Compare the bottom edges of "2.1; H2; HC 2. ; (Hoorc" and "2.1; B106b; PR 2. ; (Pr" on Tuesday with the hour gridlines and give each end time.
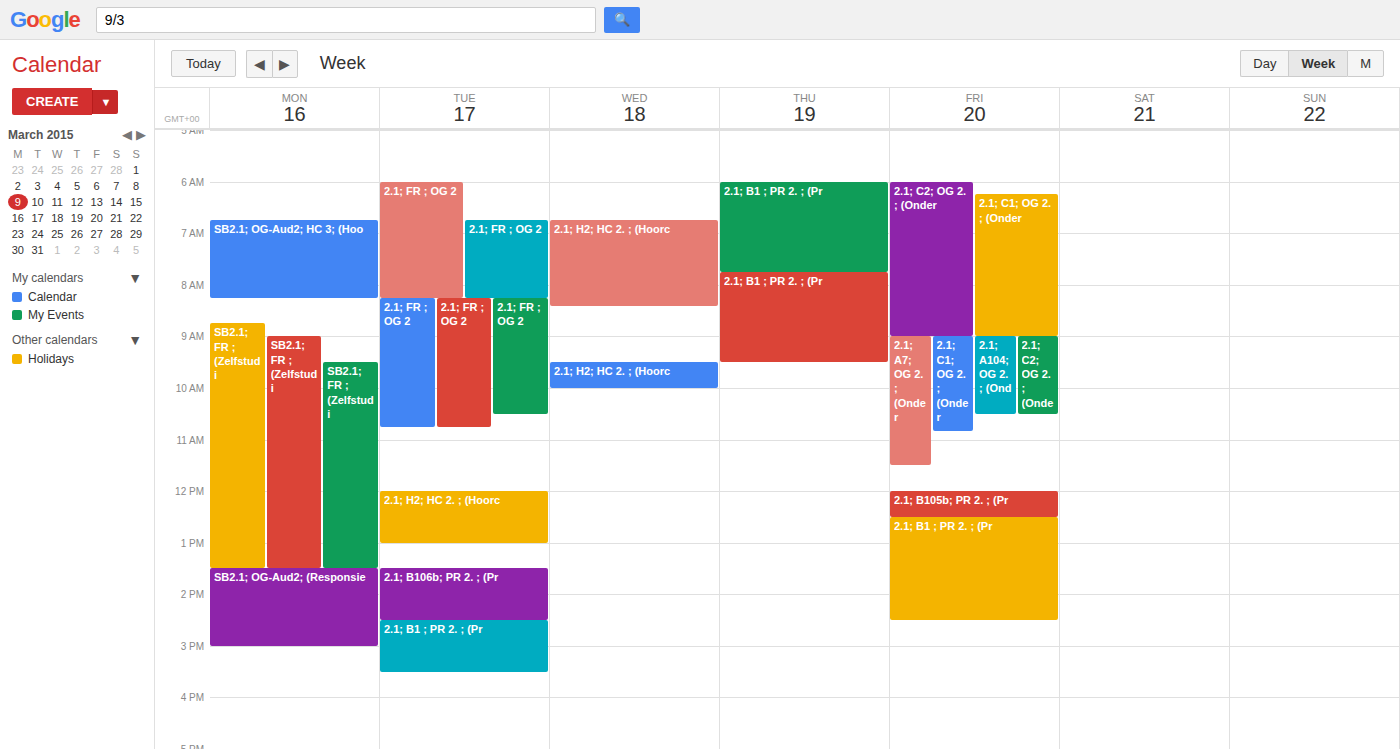
"2.1; H2; HC 2. ; (Hoorc": 1:00 PM, exactly on the 1 PM line. "2.1; B106b; PR 2. ; (Pr": 2:30 PM, halfway between the 2 PM and 3 PM lines.